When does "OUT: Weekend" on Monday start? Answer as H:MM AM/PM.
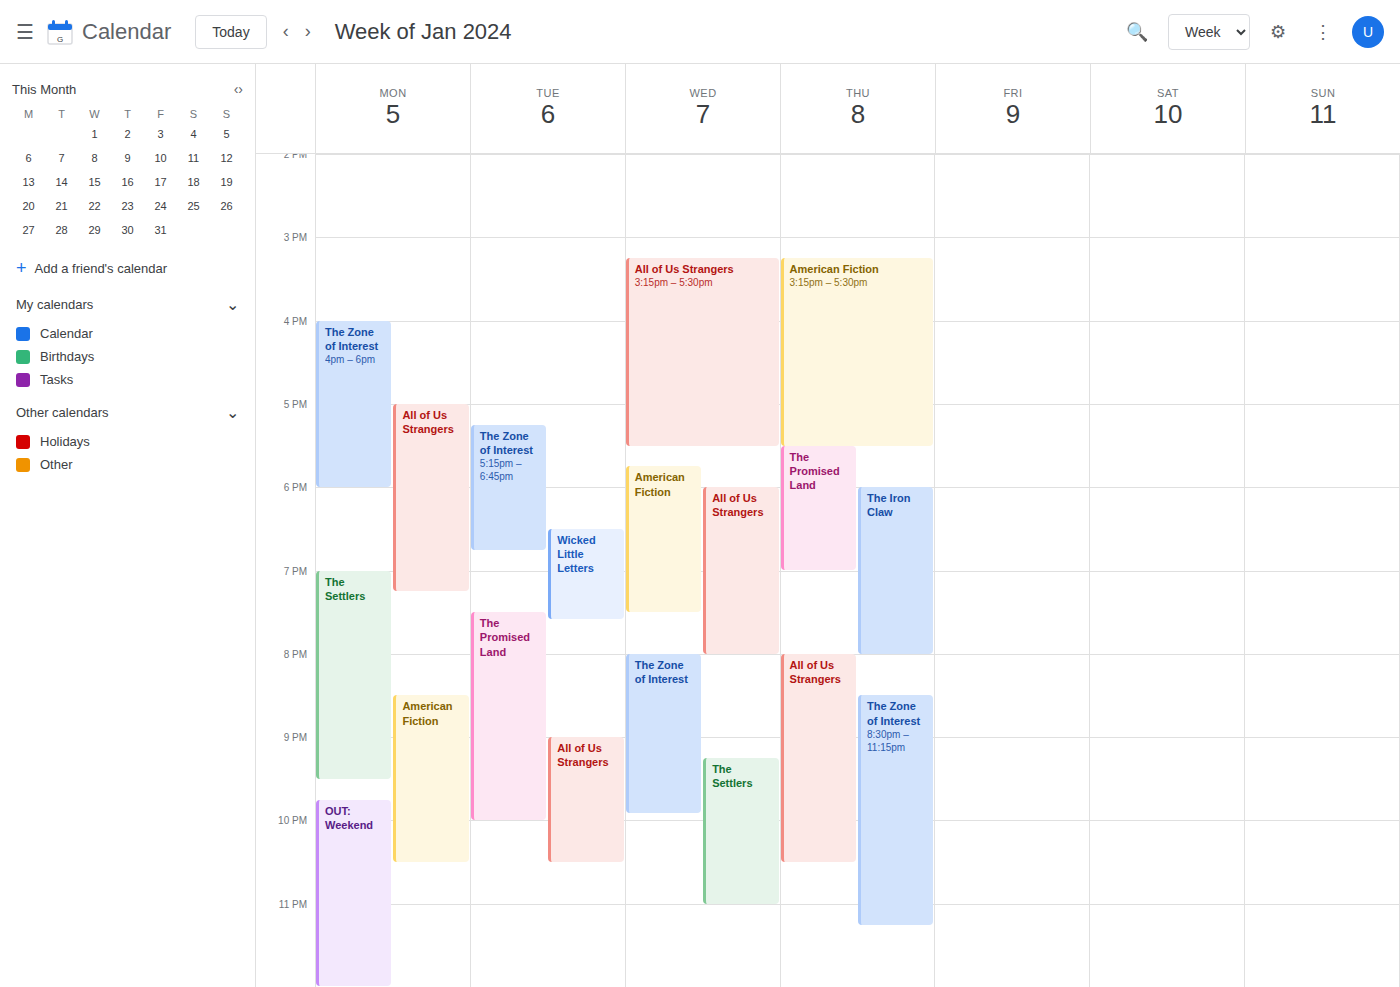
9:45 PM